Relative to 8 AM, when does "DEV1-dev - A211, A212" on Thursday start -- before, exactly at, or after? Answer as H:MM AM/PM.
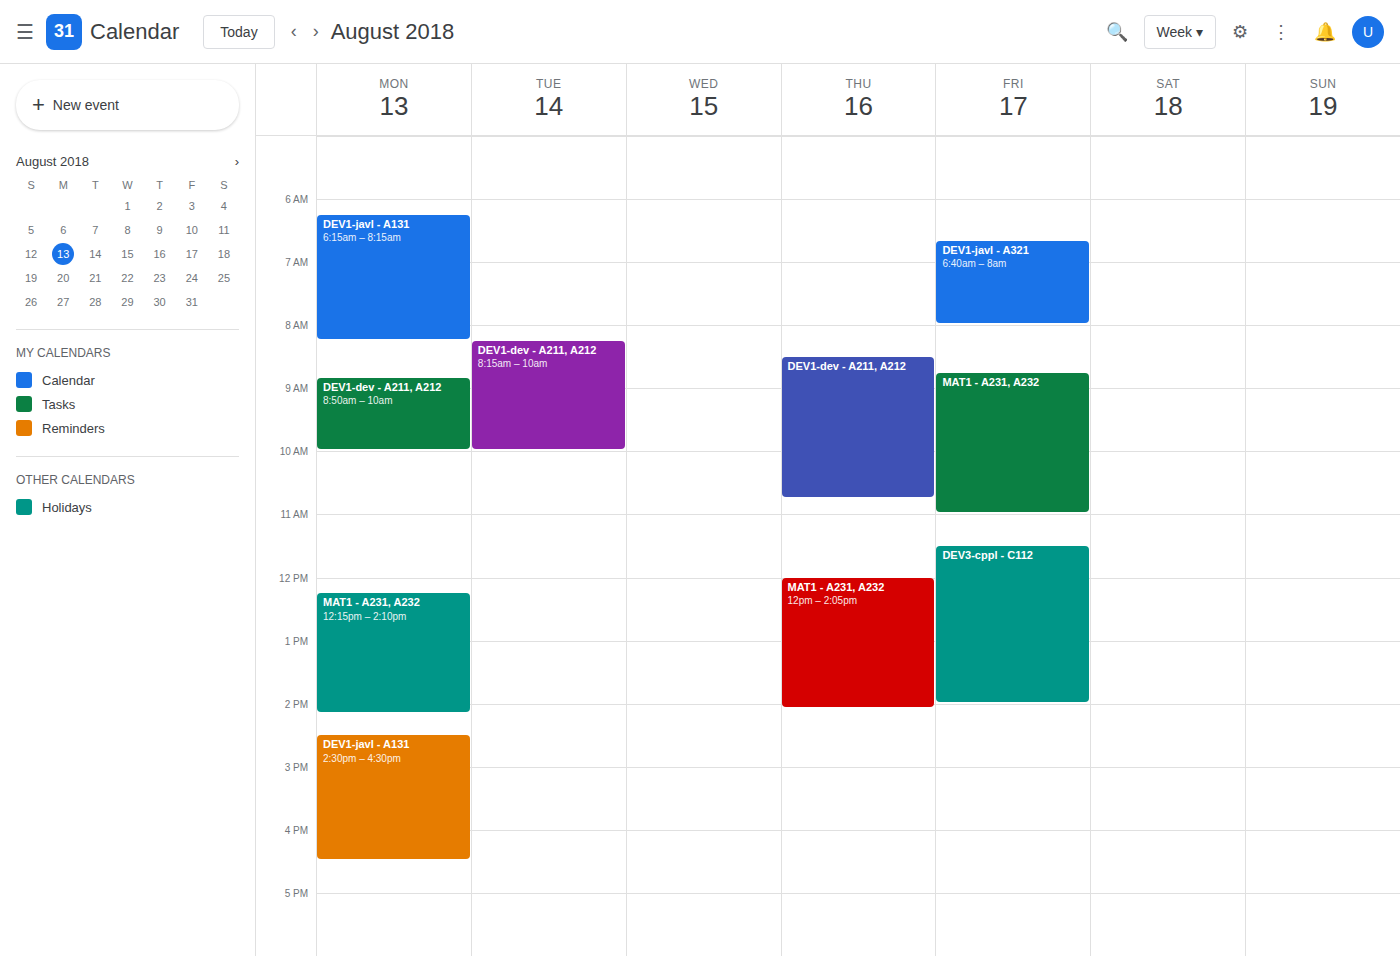
8:30 AM -- after 8 AM, 30 minutes below the 8 AM line.